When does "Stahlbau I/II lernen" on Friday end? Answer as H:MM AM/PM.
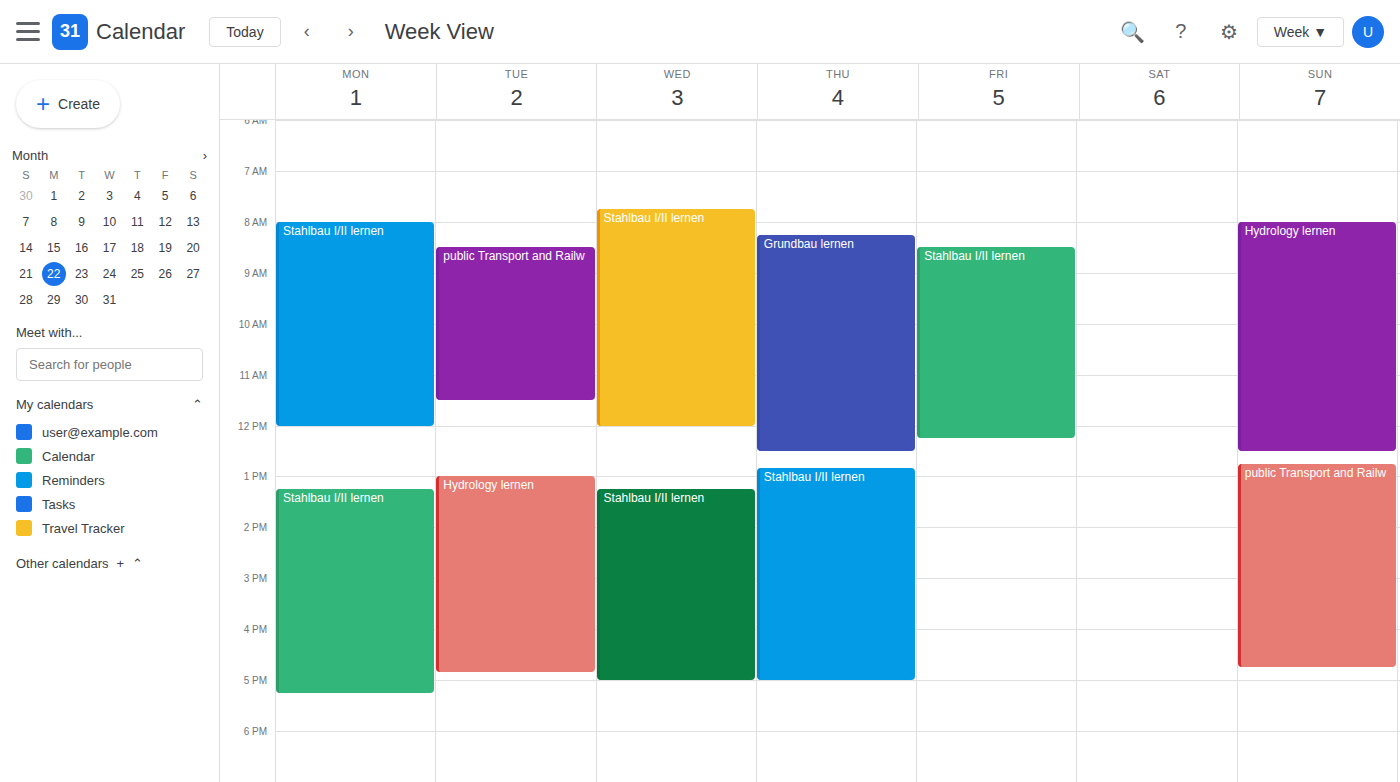
12:15 PM